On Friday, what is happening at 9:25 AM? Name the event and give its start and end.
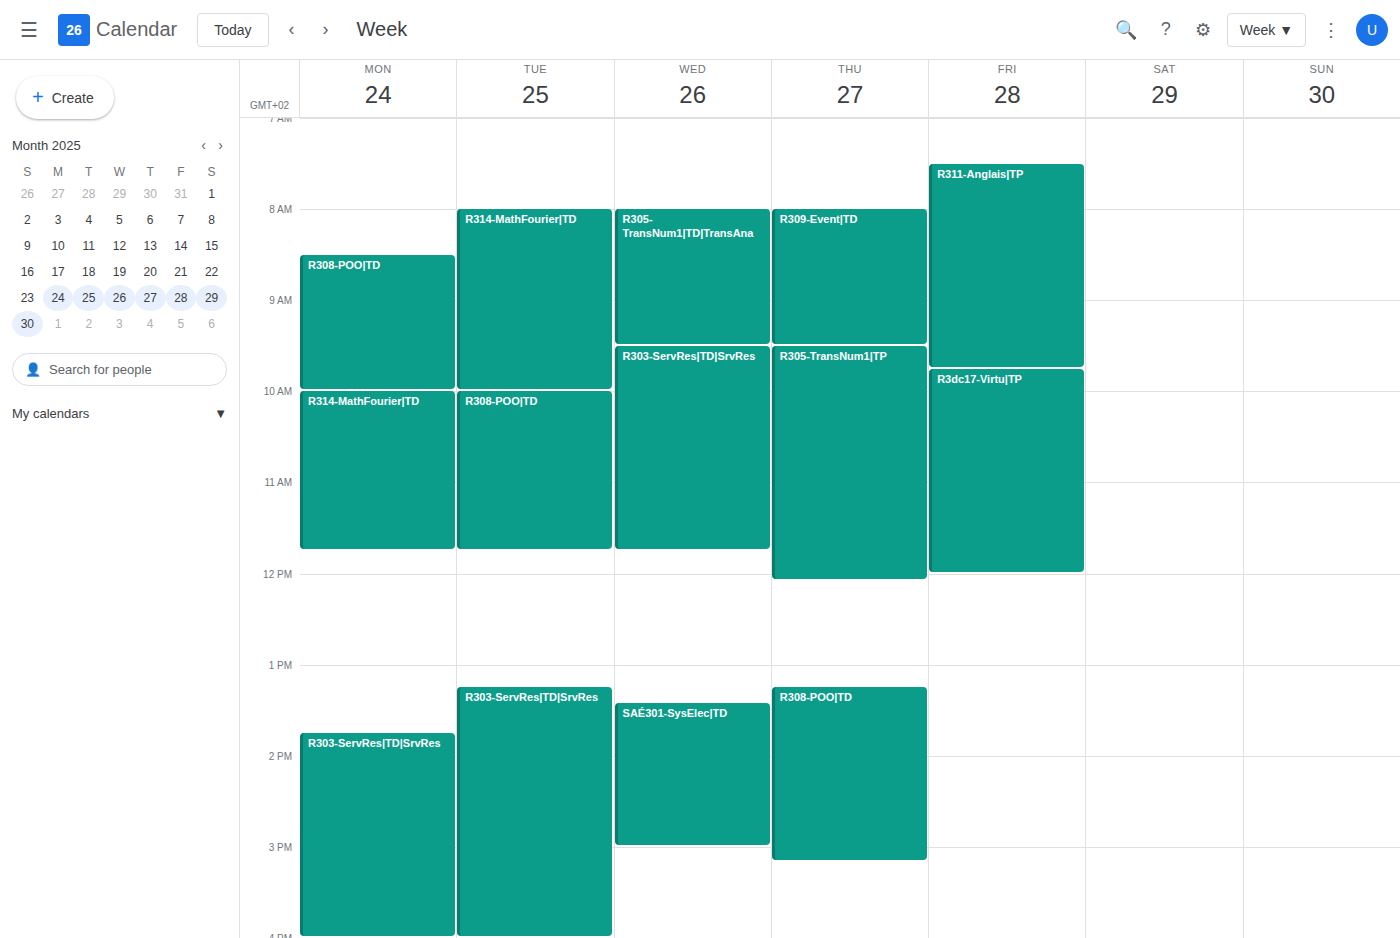
"R311-Anglais|TP", 7:30 AM to 9:45 AM